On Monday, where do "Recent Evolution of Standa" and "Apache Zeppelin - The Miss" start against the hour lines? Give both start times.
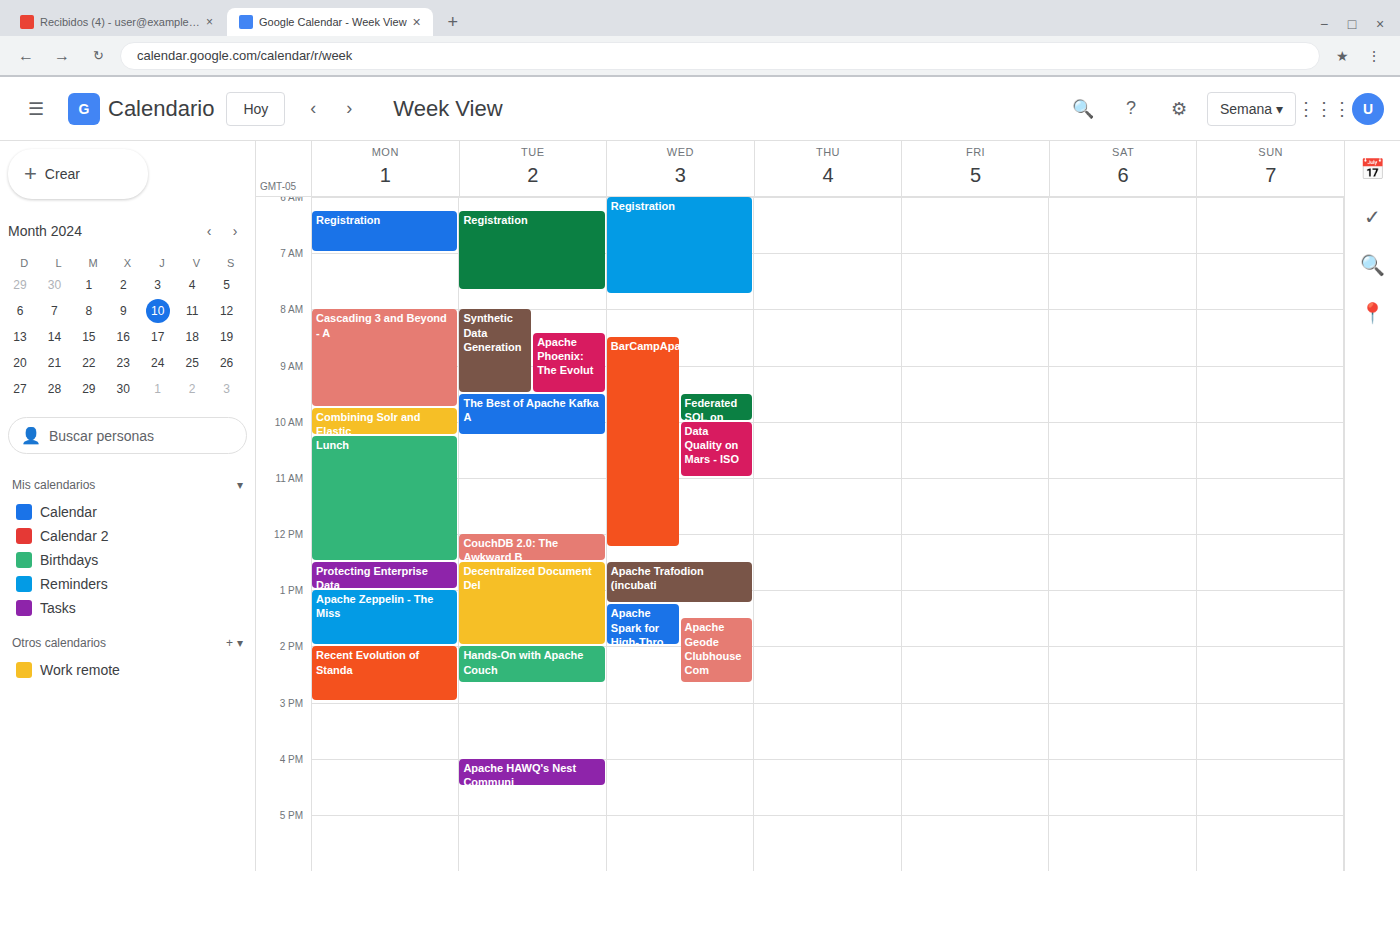
"Recent Evolution of Standa": 2:00 PM, exactly on the 2 PM line. "Apache Zeppelin - The Miss": 1:00 PM, exactly on the 1 PM line.